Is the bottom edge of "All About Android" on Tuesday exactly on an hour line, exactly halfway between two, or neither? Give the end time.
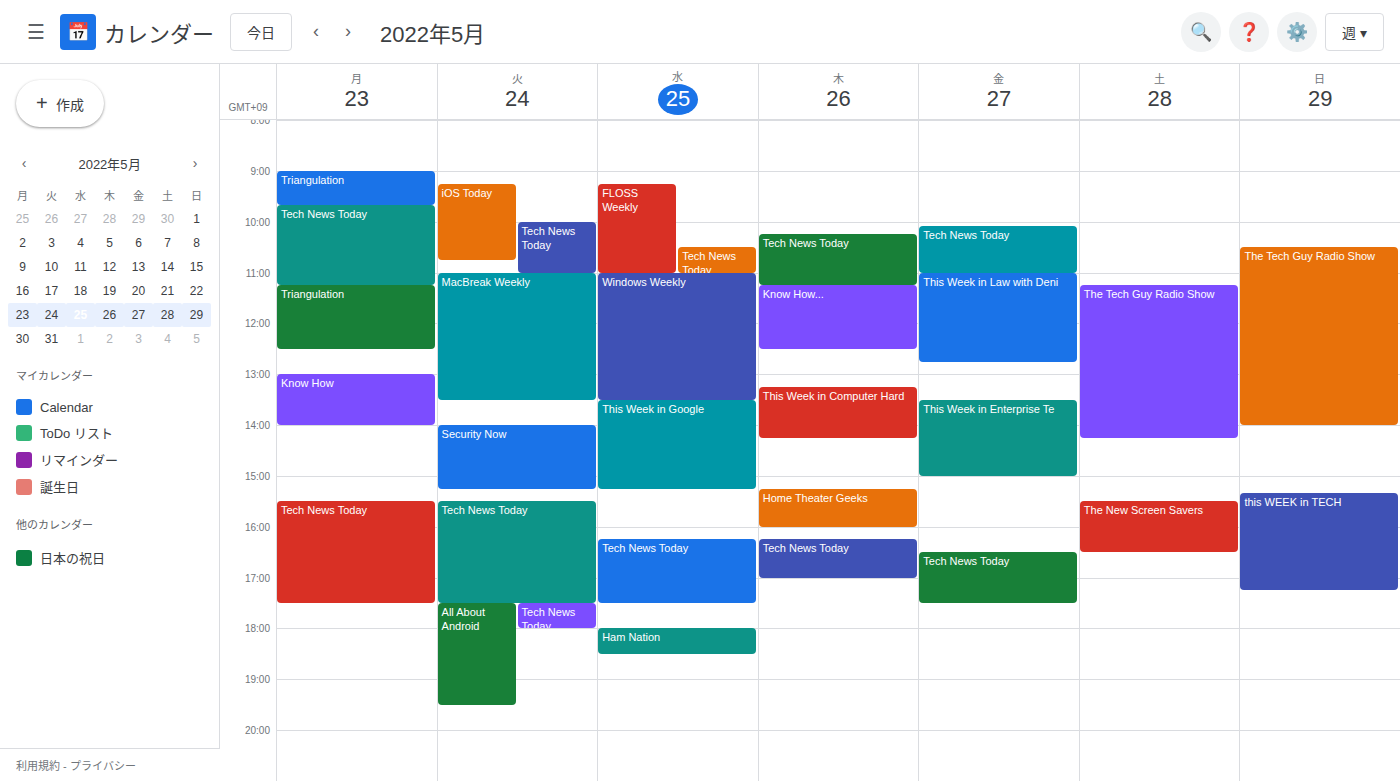
7:30 PM -- halfway between the 7 PM and 8 PM lines.